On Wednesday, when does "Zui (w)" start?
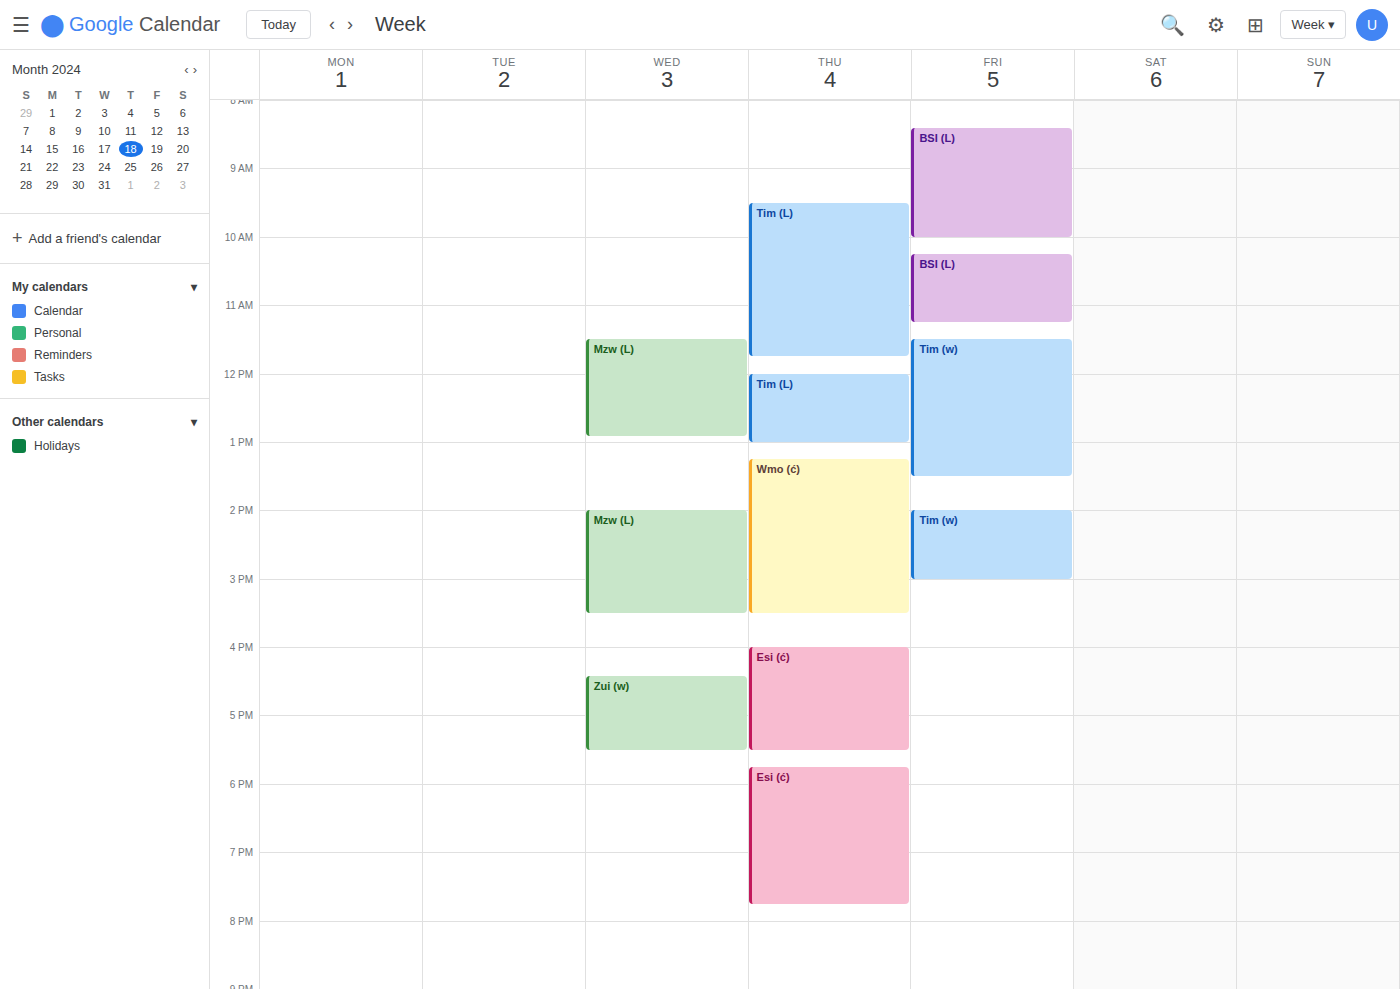
4:25 PM